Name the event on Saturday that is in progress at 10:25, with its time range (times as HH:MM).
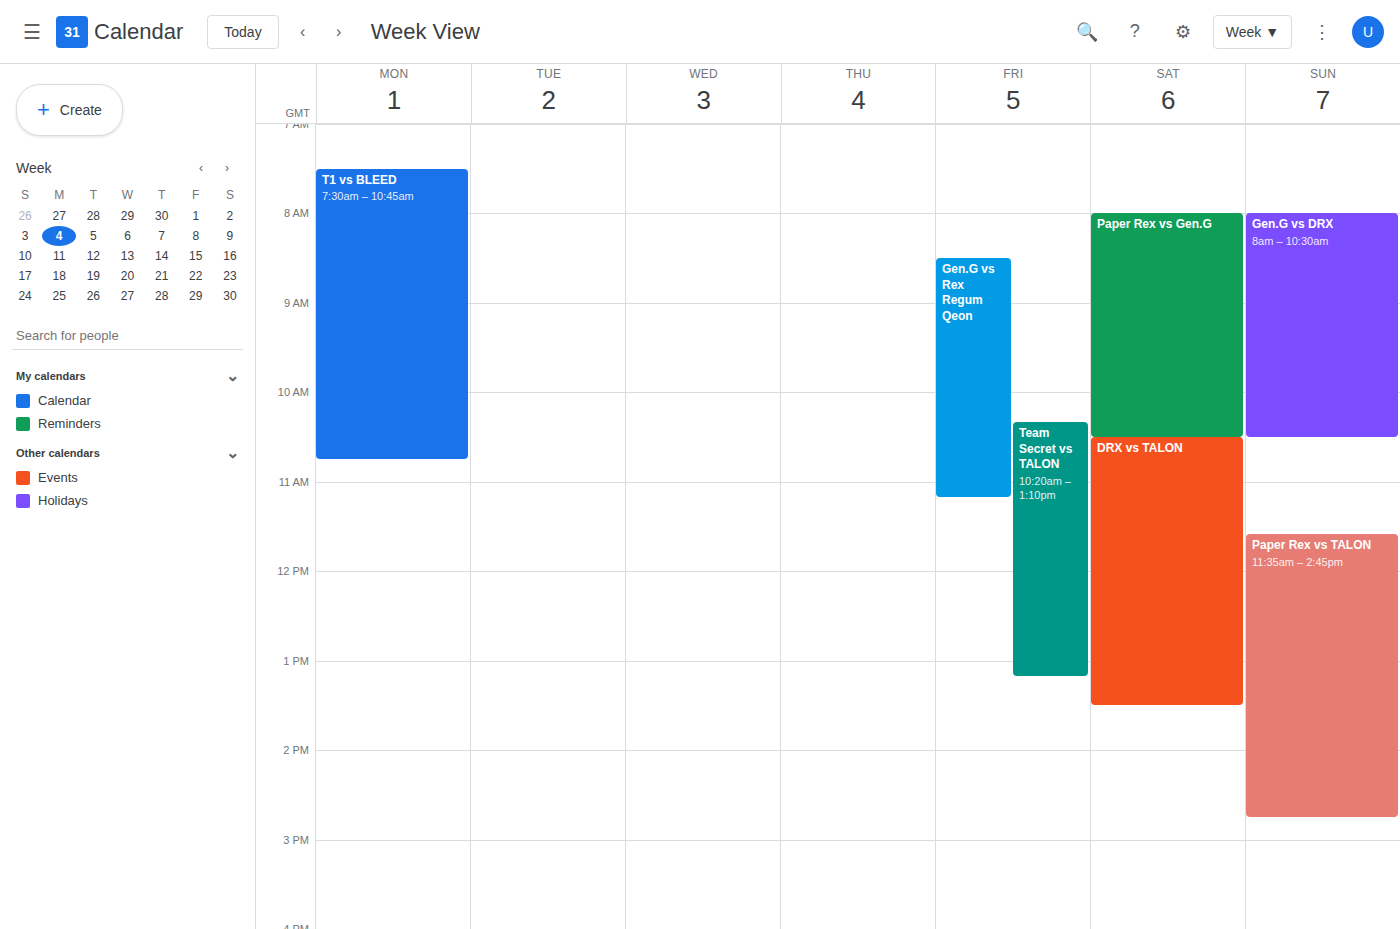
"Paper Rex vs Gen.G", 08:00 to 10:30